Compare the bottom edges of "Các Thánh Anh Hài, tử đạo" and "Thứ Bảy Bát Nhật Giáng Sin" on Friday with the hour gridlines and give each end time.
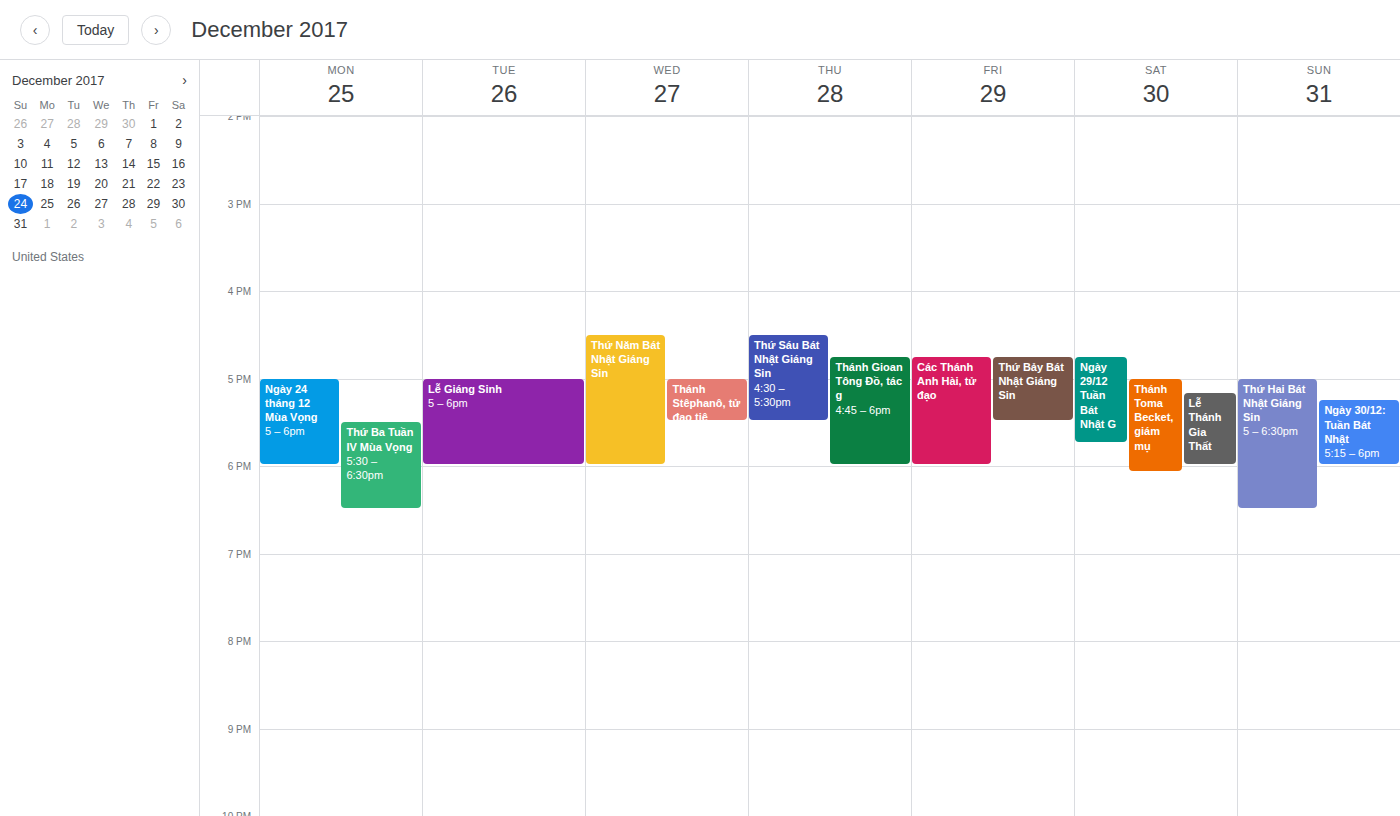
"Các Thánh Anh Hài, tử đạo": 6:00 PM, exactly on the 6 PM line. "Thứ Bảy Bát Nhật Giáng Sin": 5:30 PM, halfway between the 5 PM and 6 PM lines.